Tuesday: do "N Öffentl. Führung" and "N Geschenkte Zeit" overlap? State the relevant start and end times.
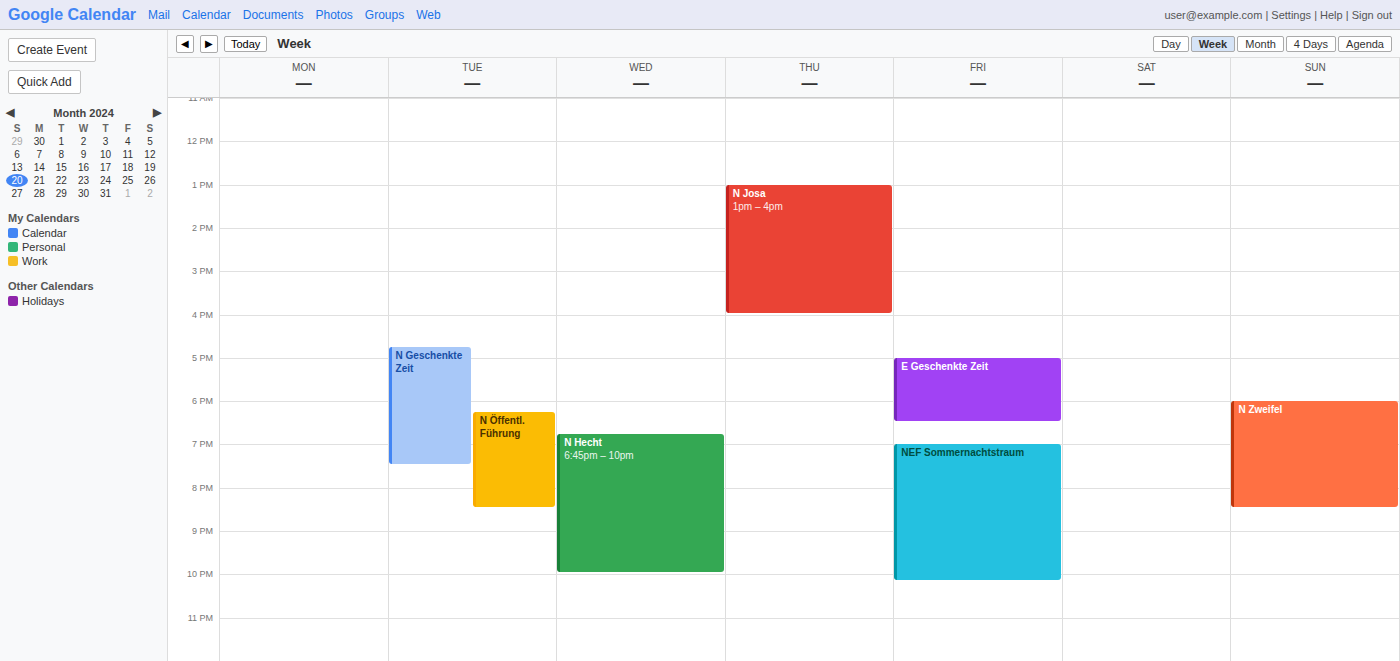
"N Öffentl. Führung" starts at 6:15 PM, before "N Geschenkte Zeit" ends at 7:30 PM -- they overlap.